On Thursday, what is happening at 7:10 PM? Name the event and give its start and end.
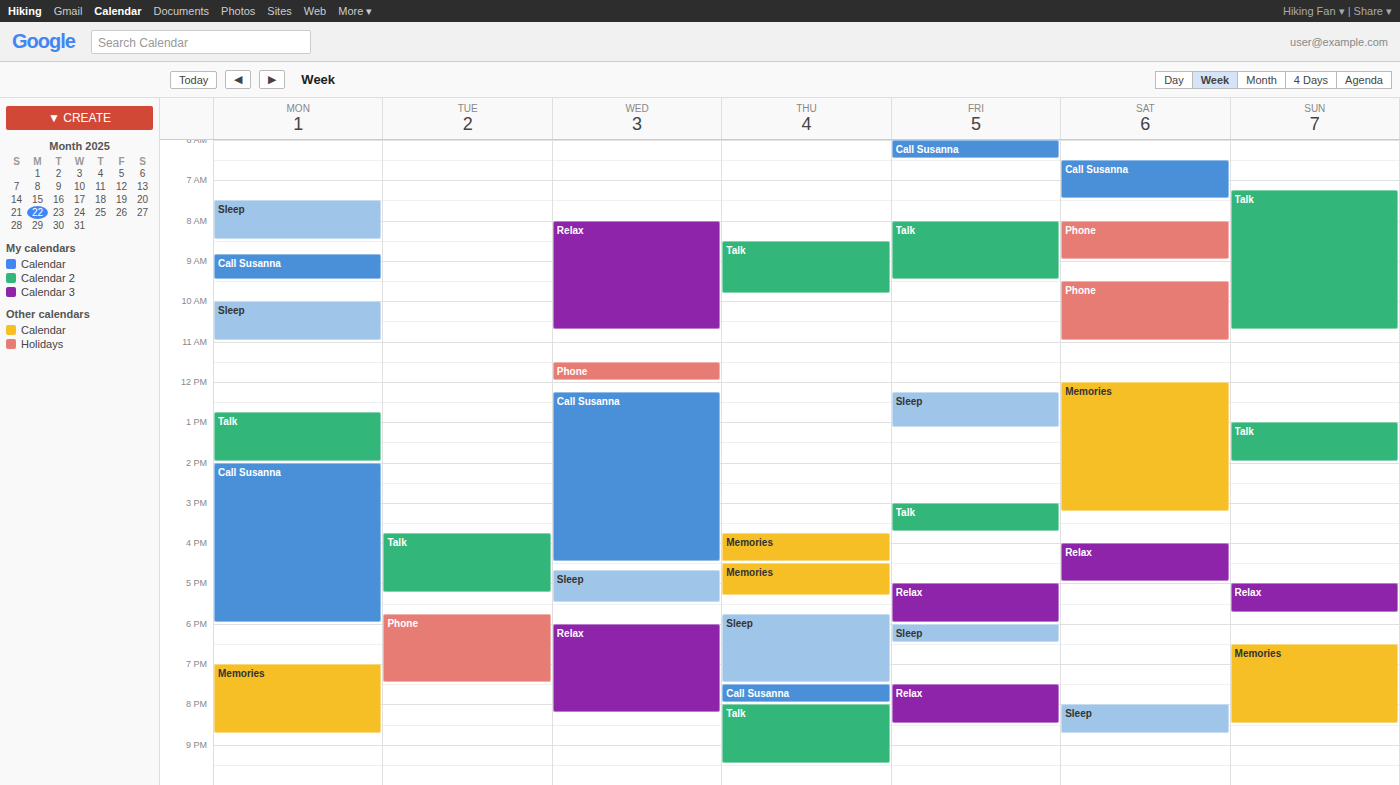
"Sleep", 5:45 PM to 7:30 PM